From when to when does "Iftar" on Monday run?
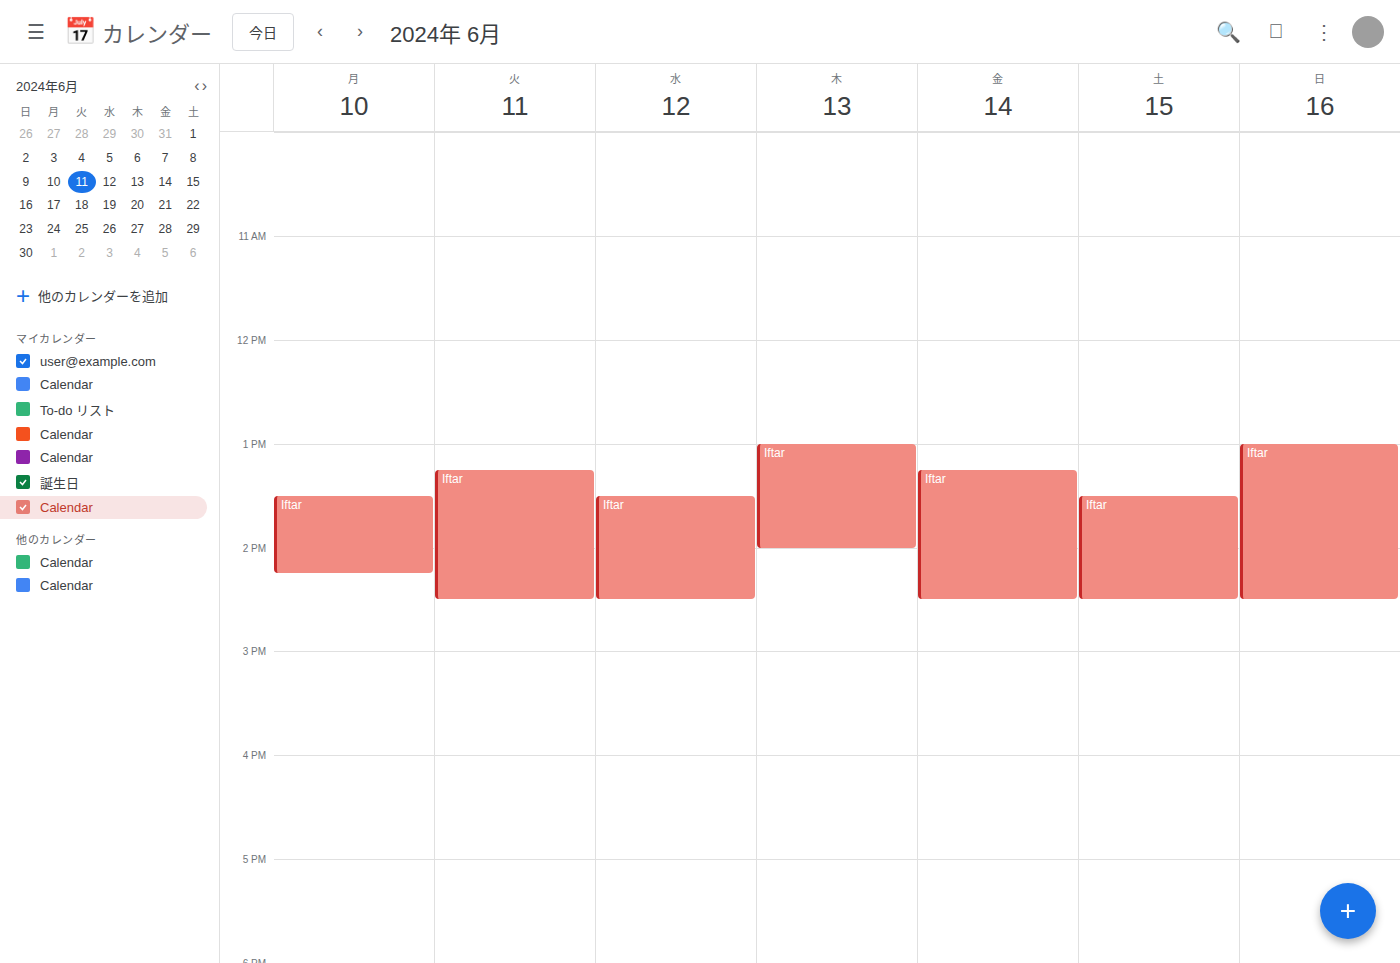
1:30 PM to 2:15 PM